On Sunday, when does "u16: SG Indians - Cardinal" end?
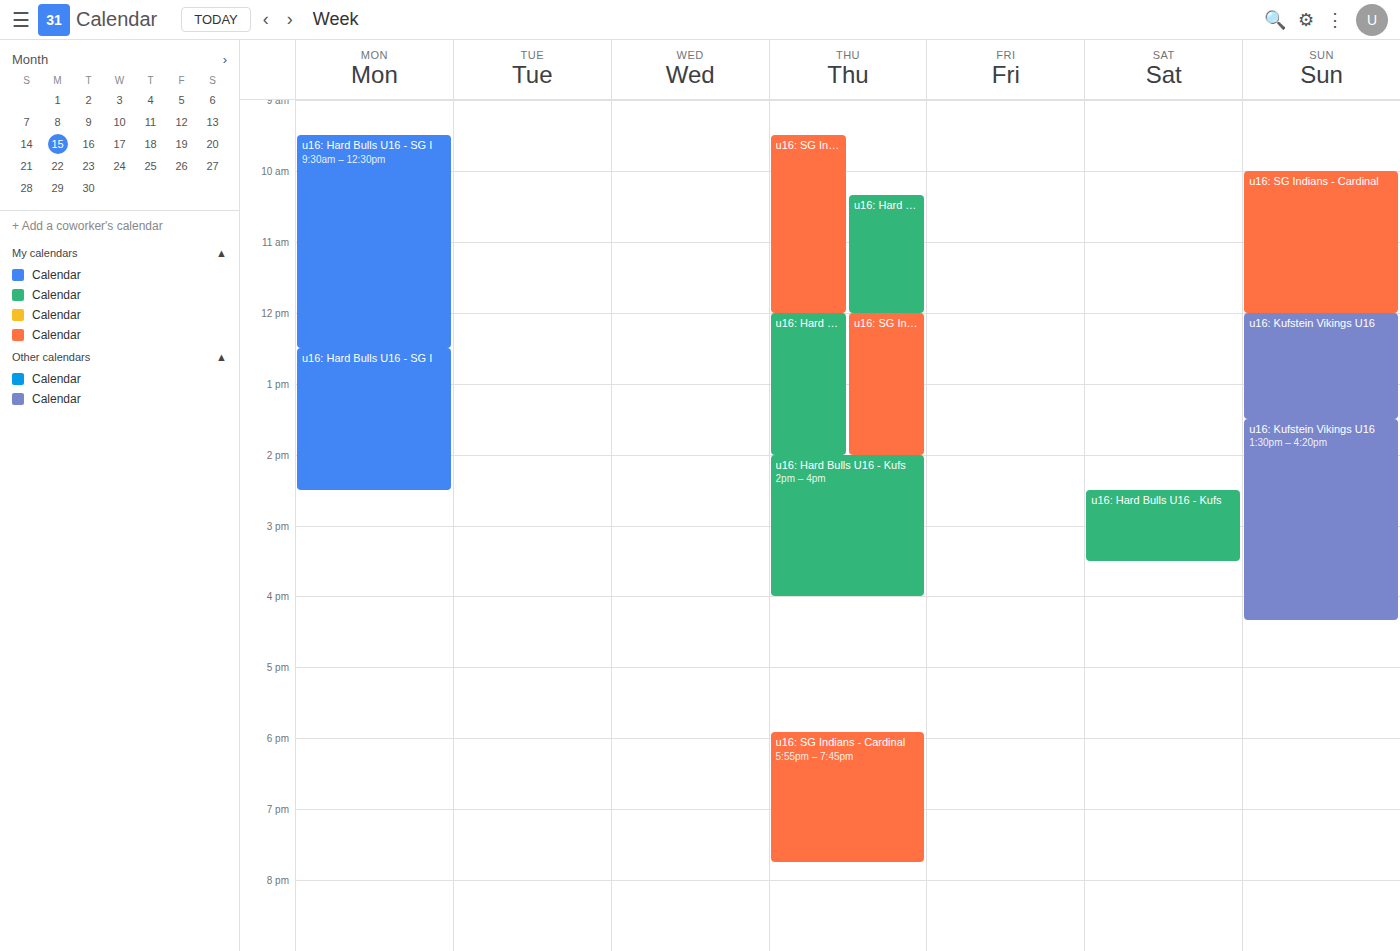
12:00 PM